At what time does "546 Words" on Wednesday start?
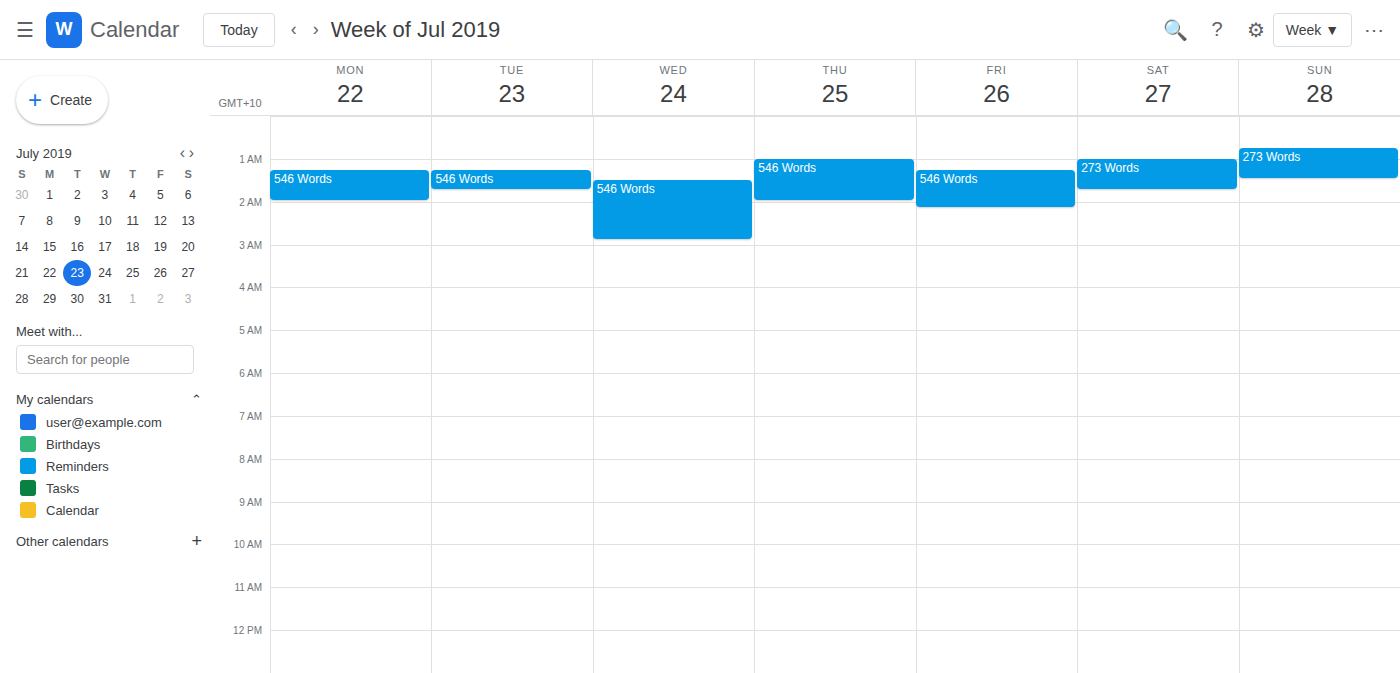
1:30 AM